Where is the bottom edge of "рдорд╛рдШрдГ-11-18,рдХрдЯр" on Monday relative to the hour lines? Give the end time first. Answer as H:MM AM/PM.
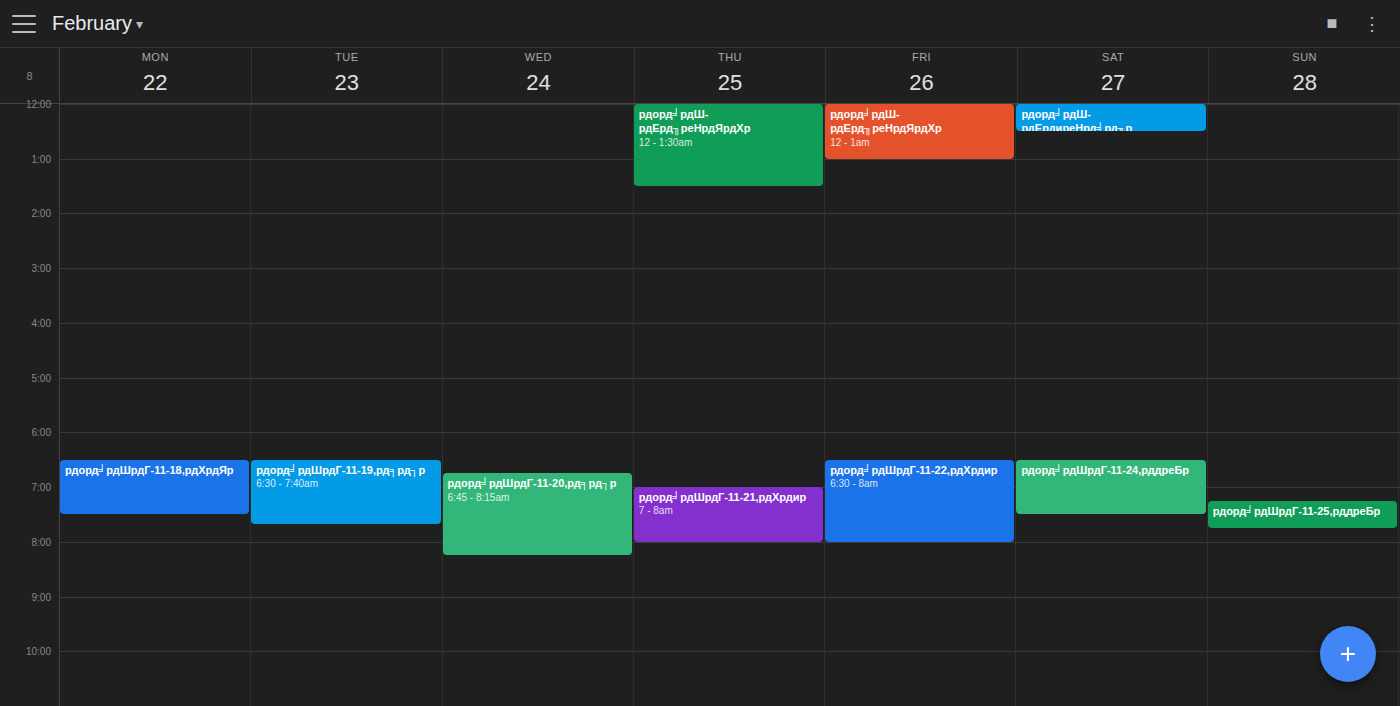
7:30 AM -- halfway between the 7 AM and 8 AM lines.